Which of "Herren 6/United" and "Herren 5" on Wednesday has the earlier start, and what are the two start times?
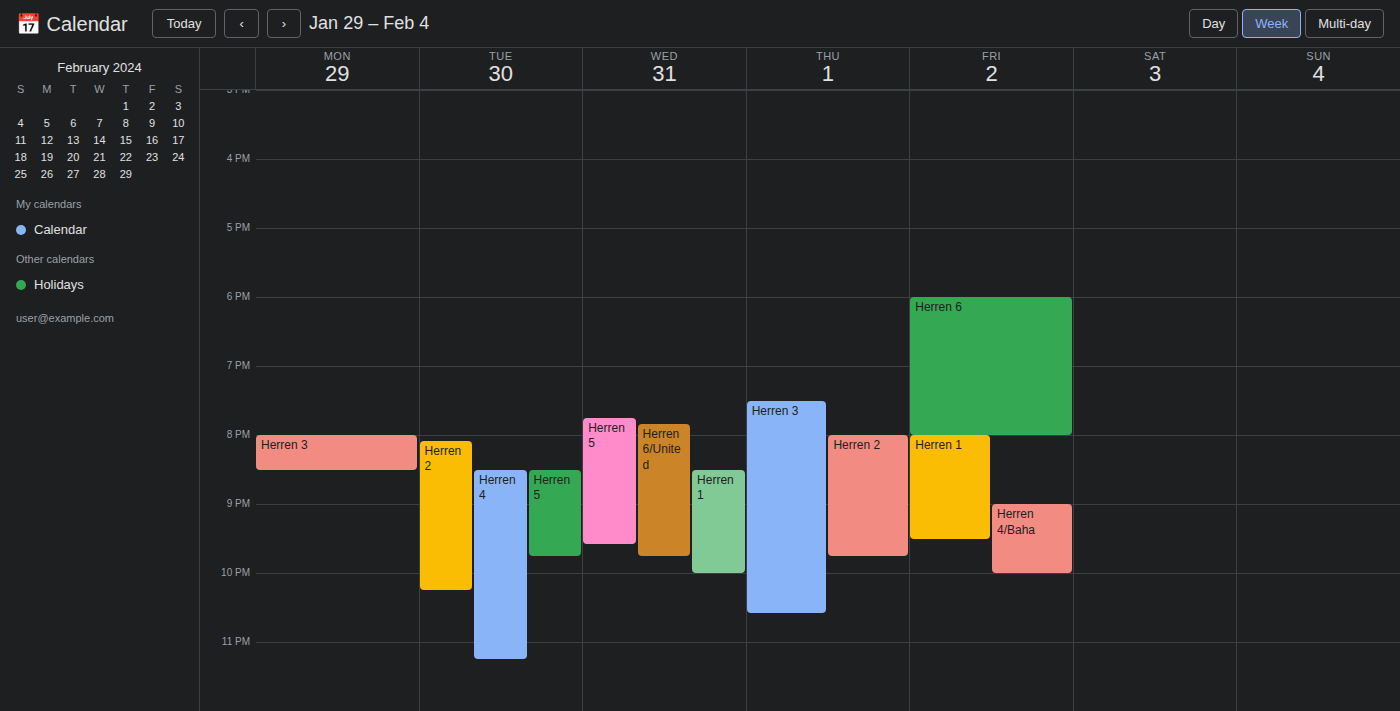
"Herren 5" 7:45 PM; "Herren 6/United" 7:50 PM.